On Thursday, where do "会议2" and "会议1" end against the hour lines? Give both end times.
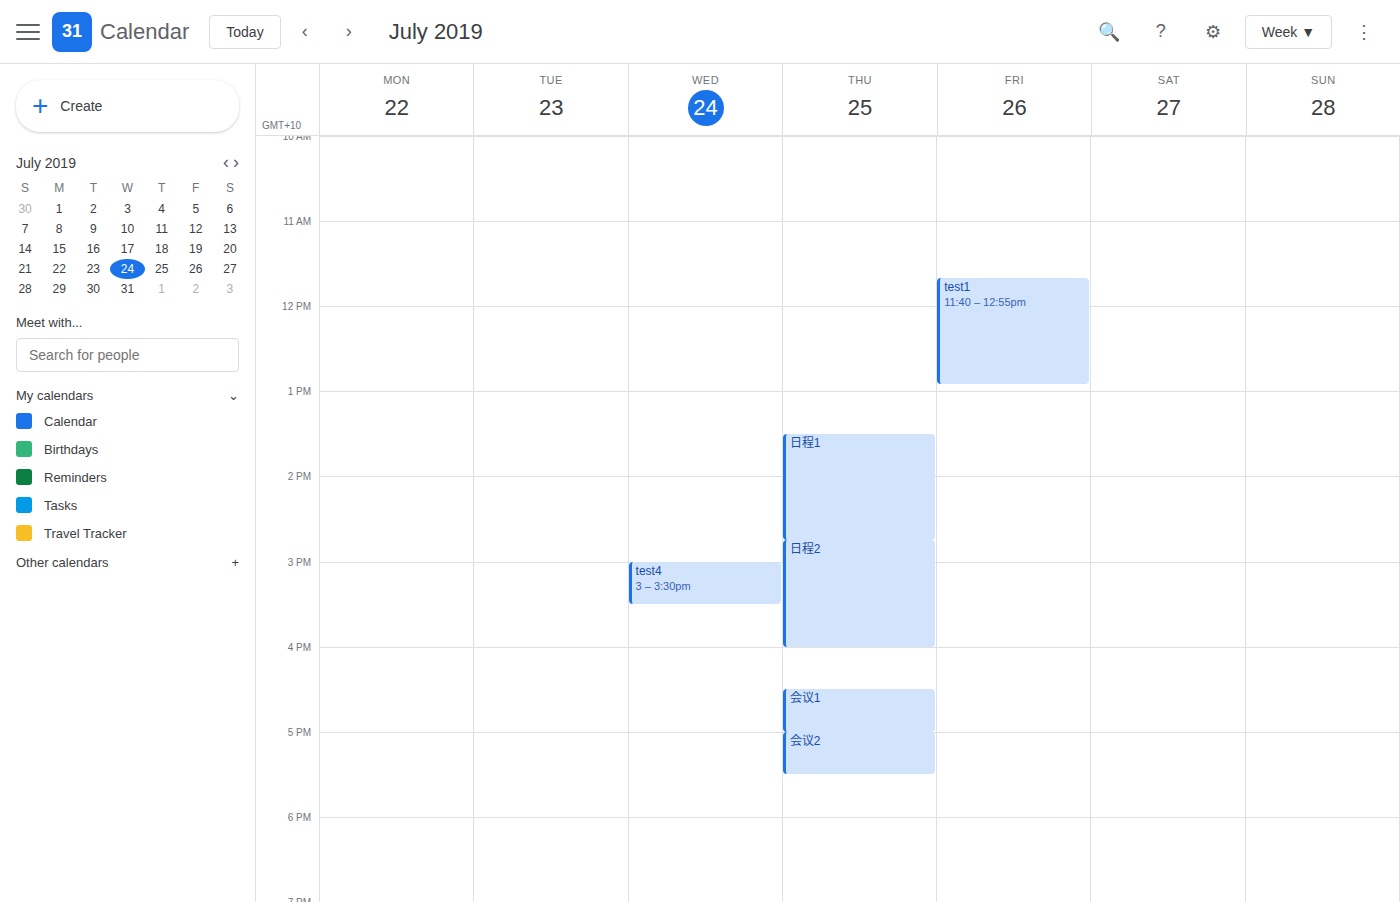
"会议2": 5:30 PM, halfway between the 5 PM and 6 PM lines. "会议1": 5:00 PM, exactly on the 5 PM line.